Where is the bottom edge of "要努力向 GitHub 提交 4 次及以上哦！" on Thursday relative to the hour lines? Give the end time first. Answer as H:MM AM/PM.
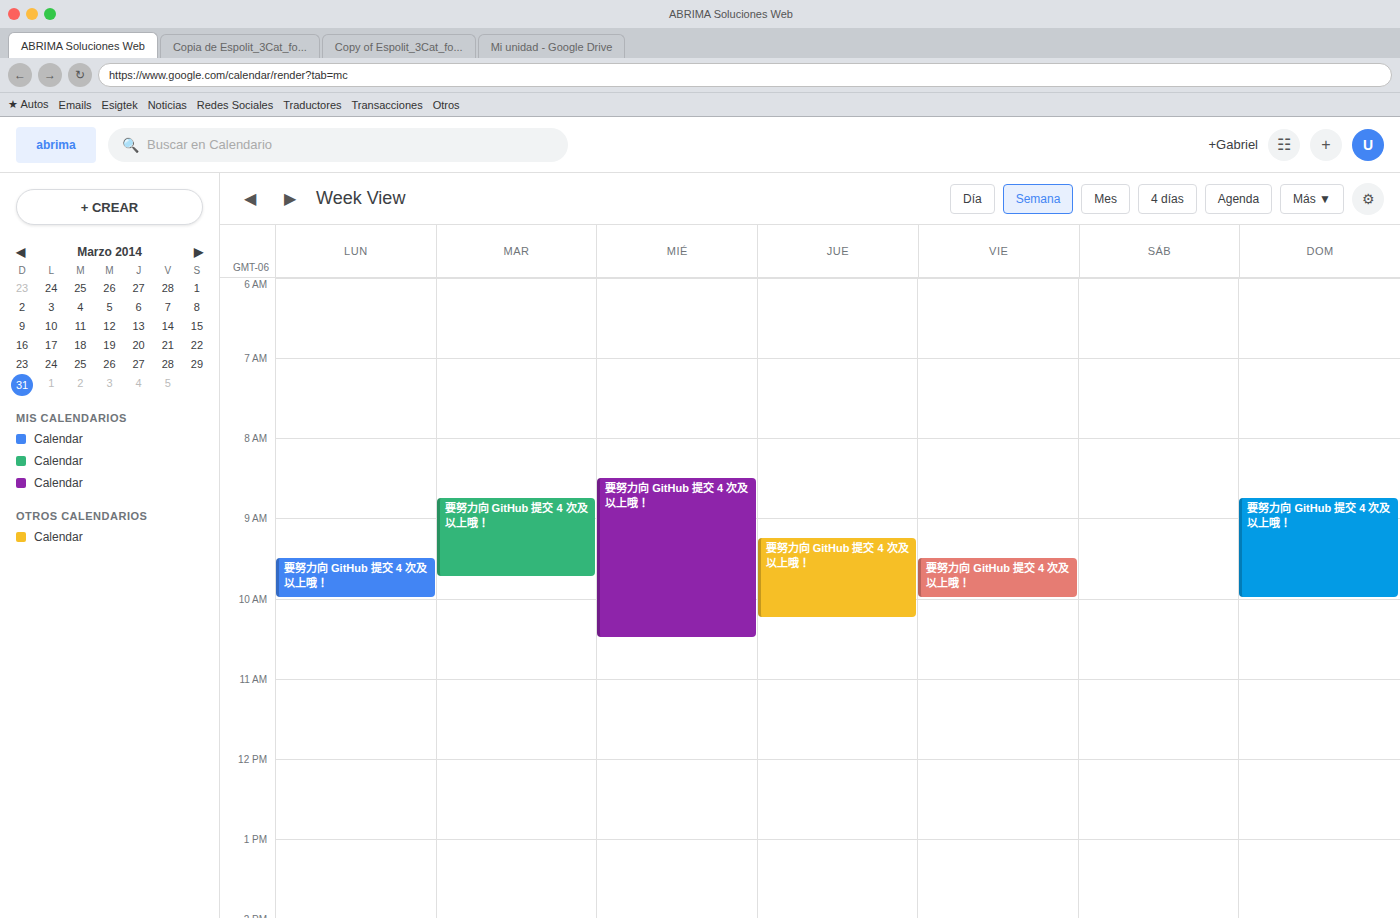
10:15 AM -- neither: a quarter of the way from the 10 AM line to the 11 AM line.